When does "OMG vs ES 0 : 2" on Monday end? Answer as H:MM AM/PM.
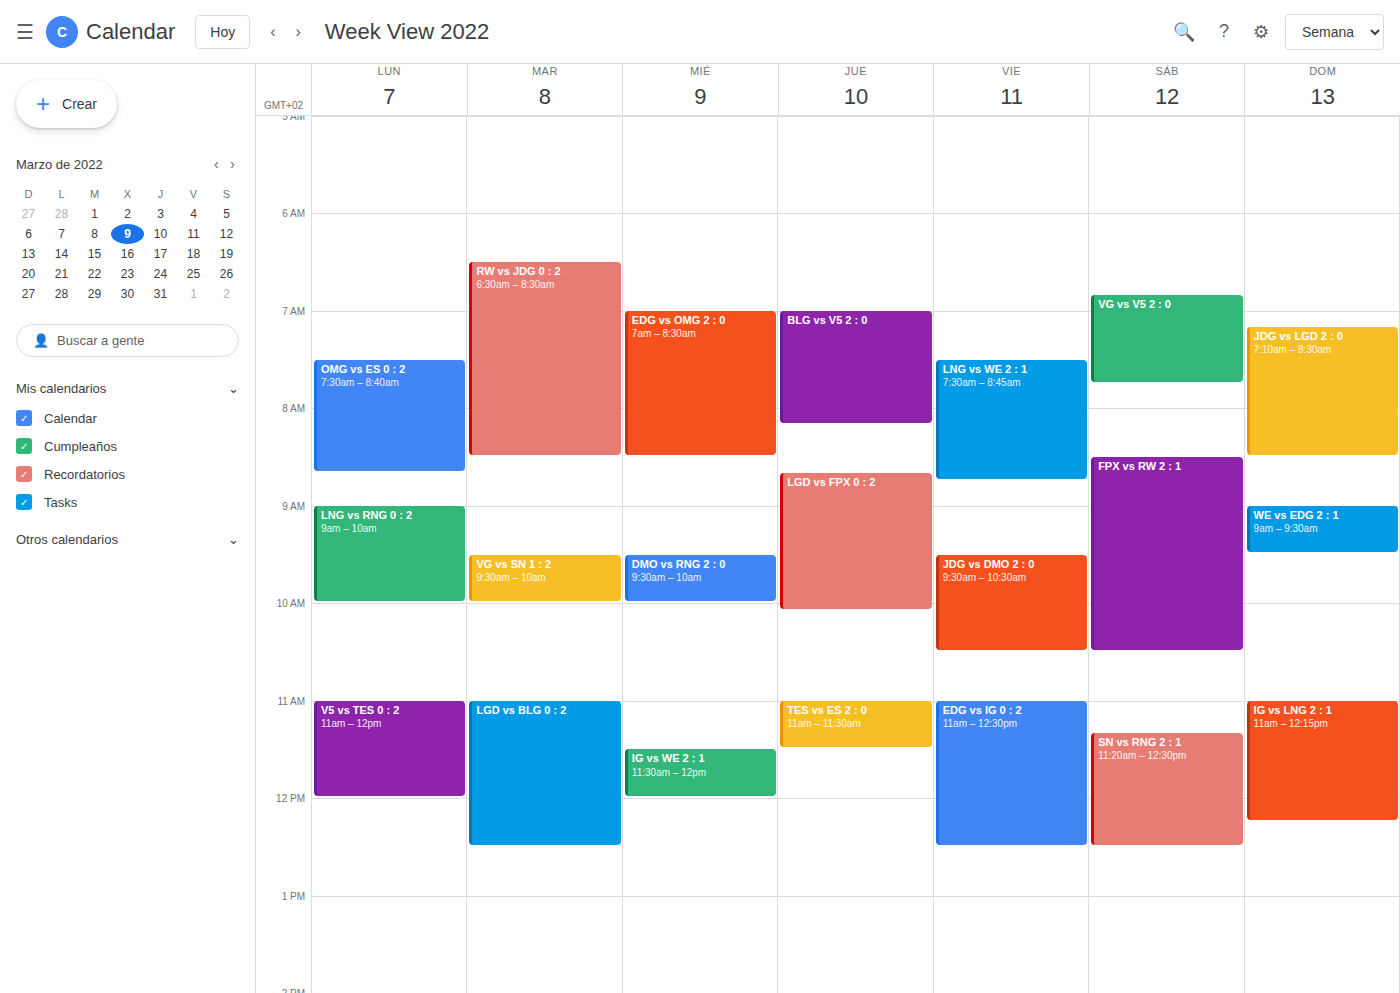
8:40 AM